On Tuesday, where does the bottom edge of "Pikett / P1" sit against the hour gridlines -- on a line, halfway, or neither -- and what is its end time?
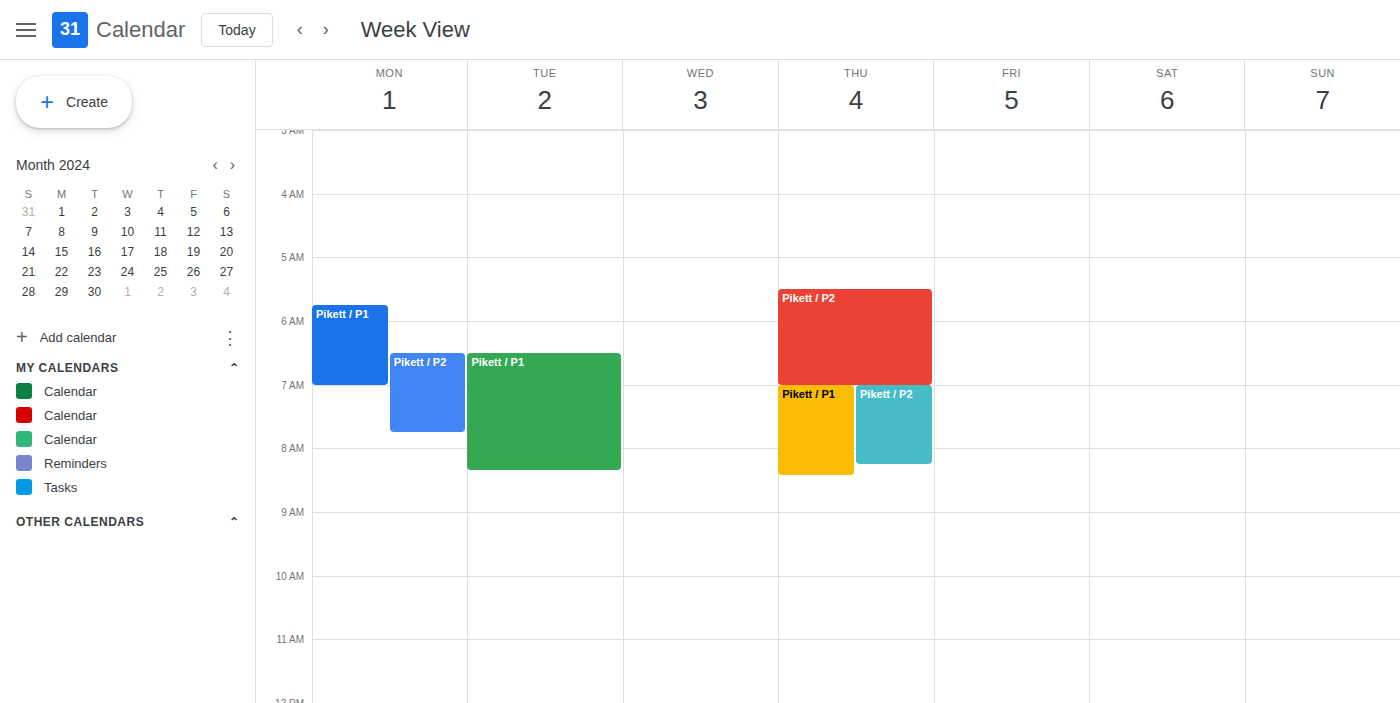
8:20 AM -- neither: 20 minutes below the 8 AM line and 40 minutes above the 9 AM line.